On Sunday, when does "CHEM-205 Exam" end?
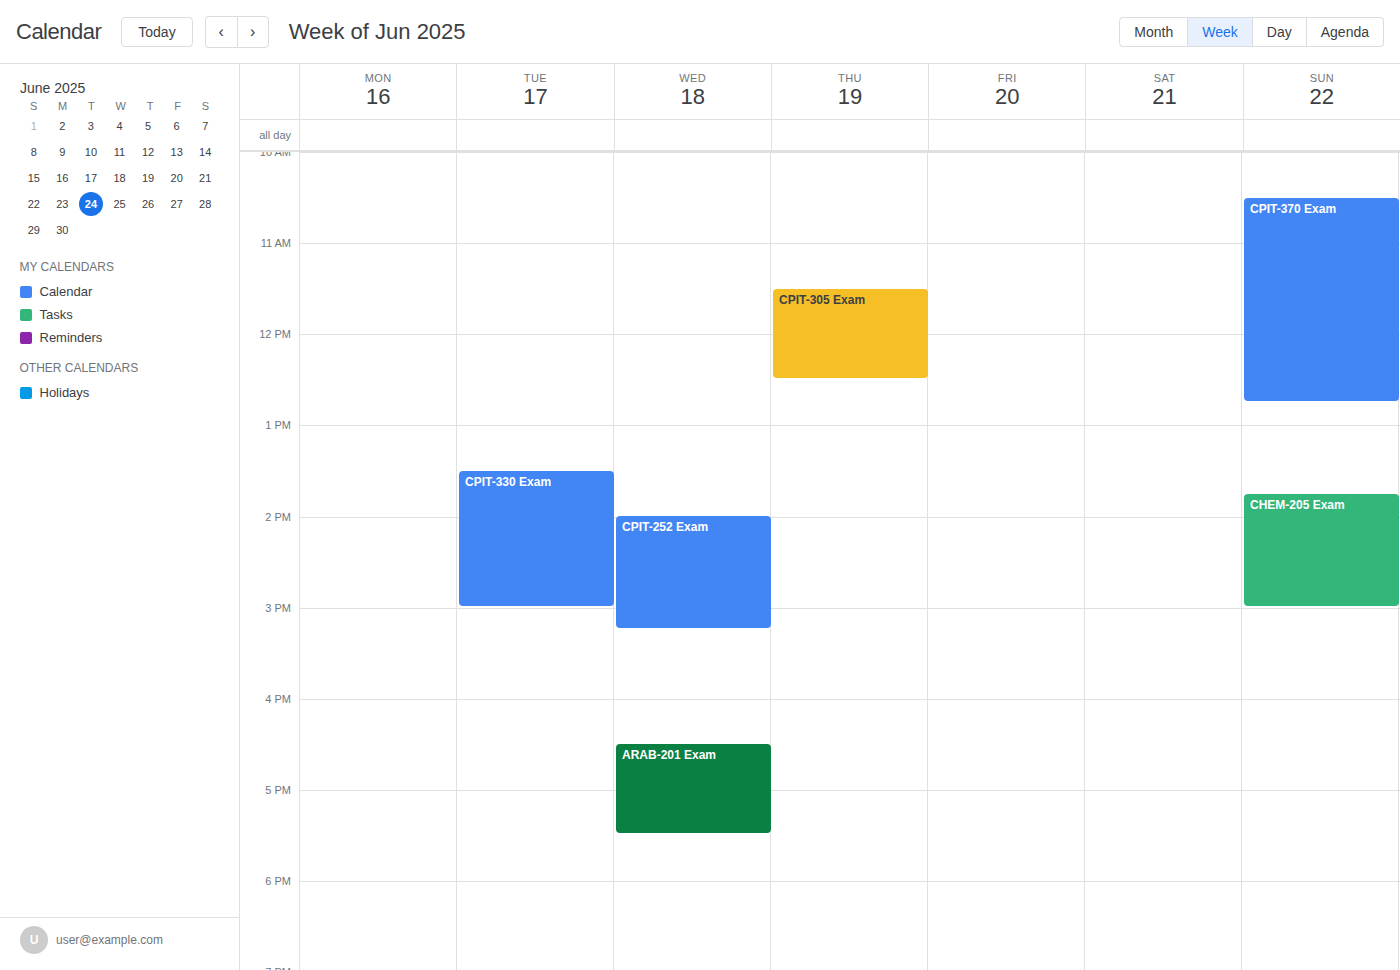
3:00 PM